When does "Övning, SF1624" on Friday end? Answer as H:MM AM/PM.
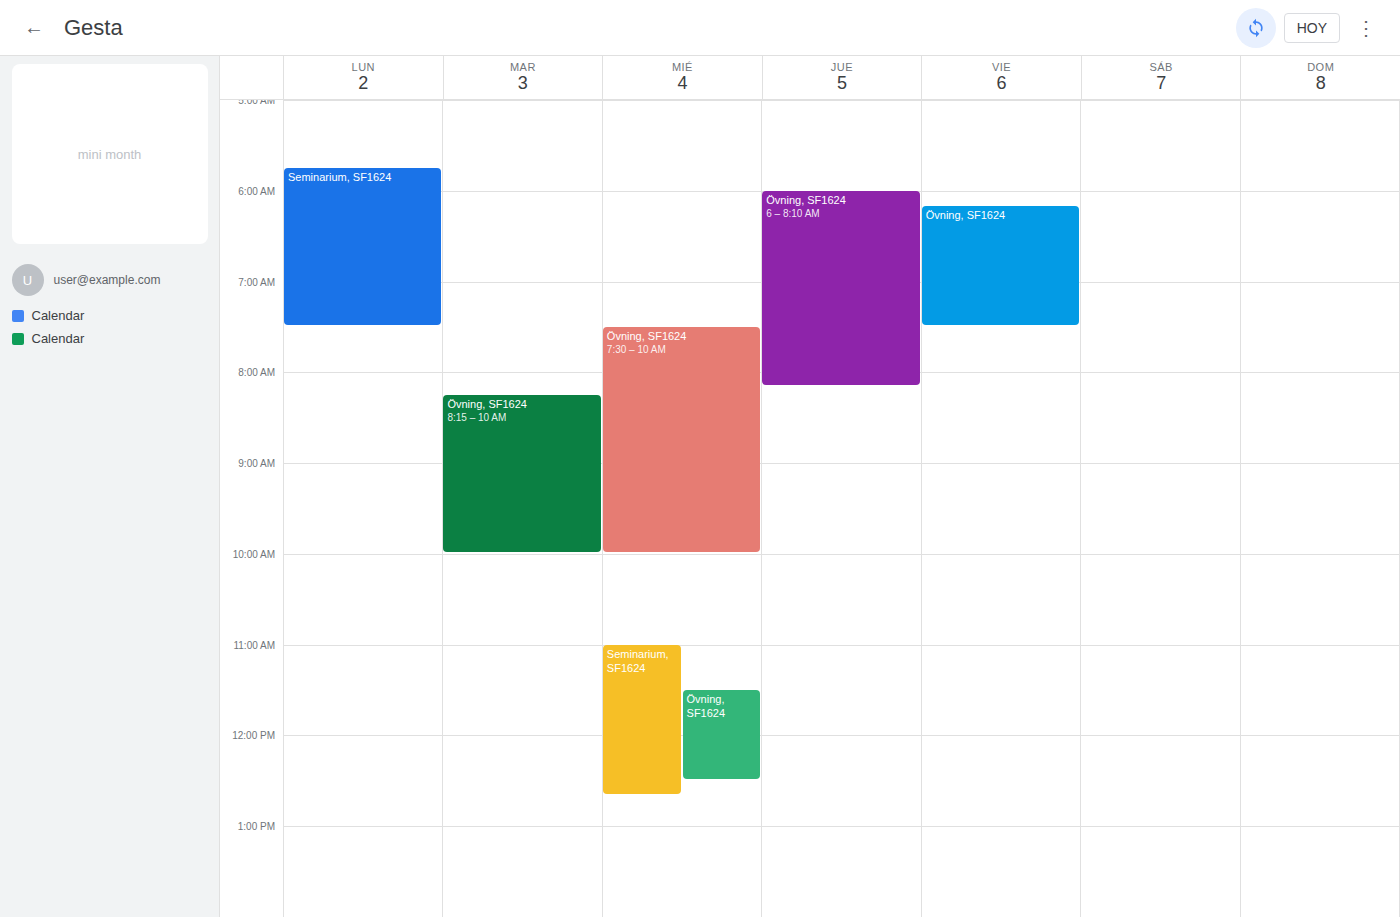
7:30 AM